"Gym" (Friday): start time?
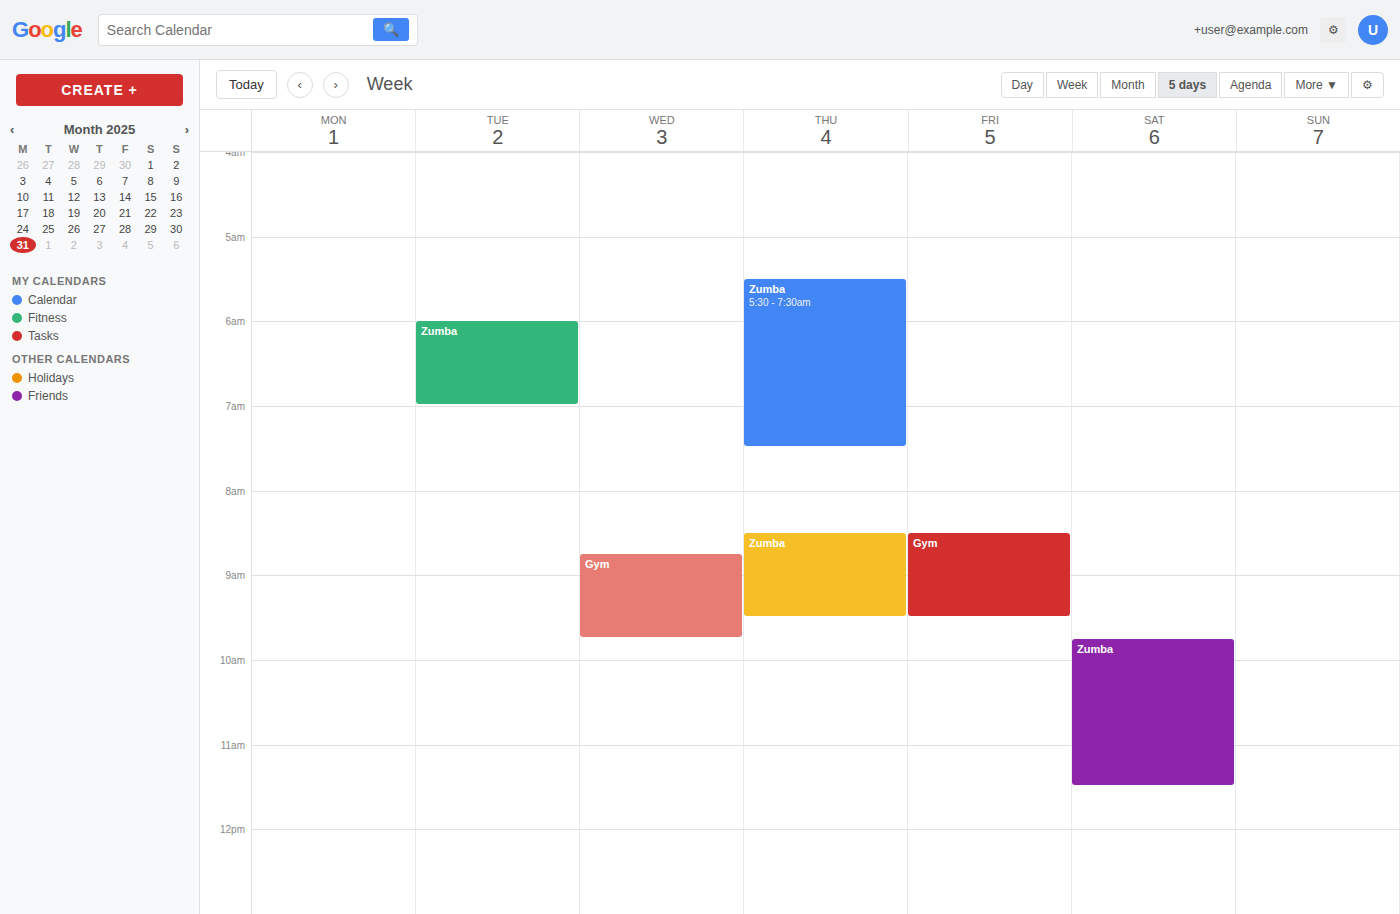
8:30 AM